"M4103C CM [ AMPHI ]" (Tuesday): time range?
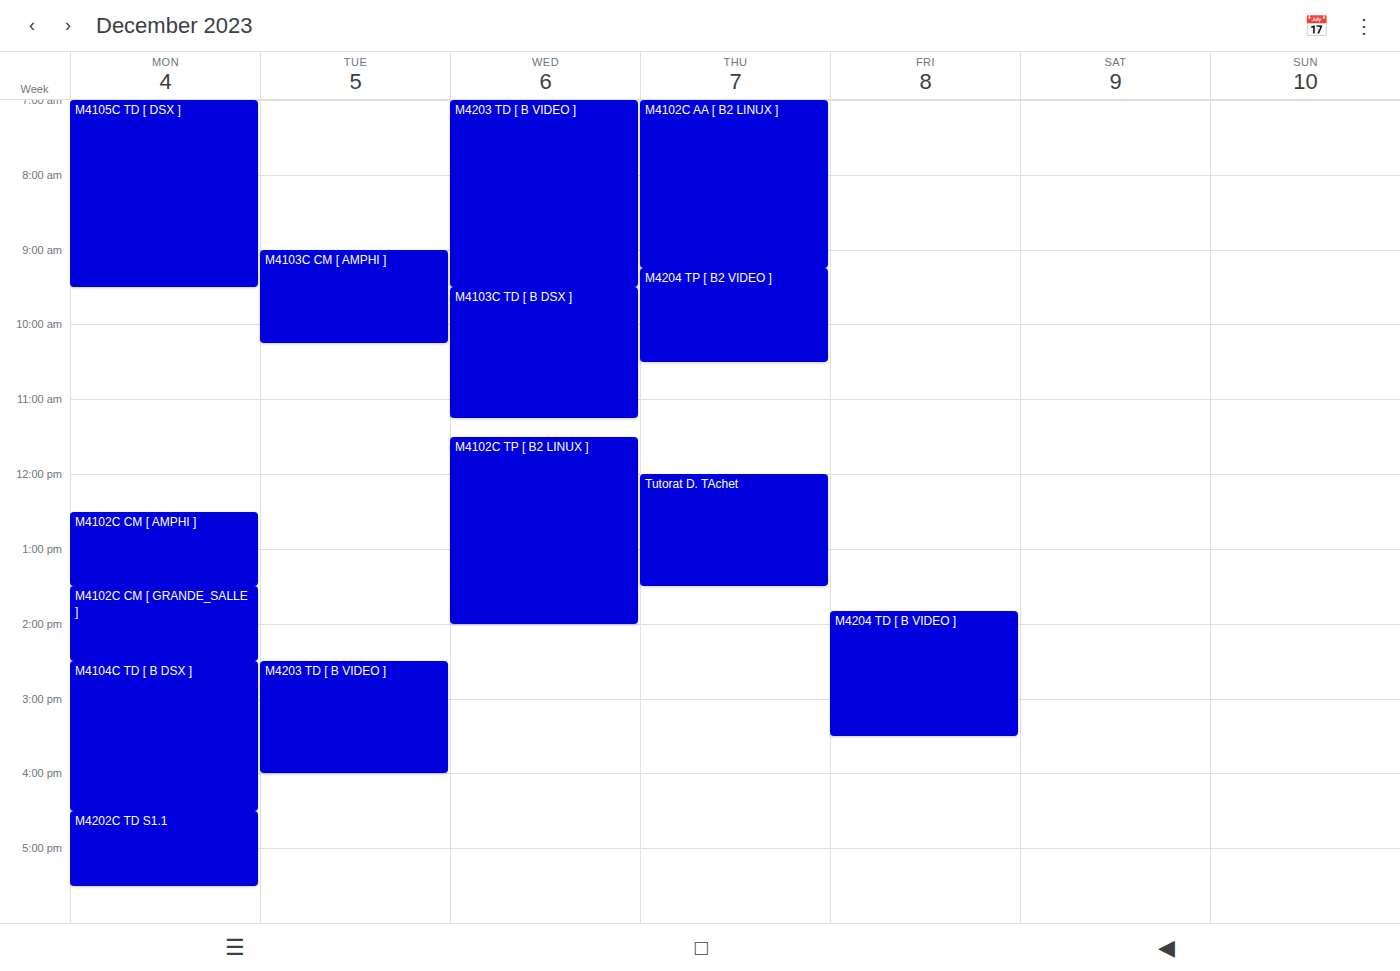
9:00 AM to 10:15 AM